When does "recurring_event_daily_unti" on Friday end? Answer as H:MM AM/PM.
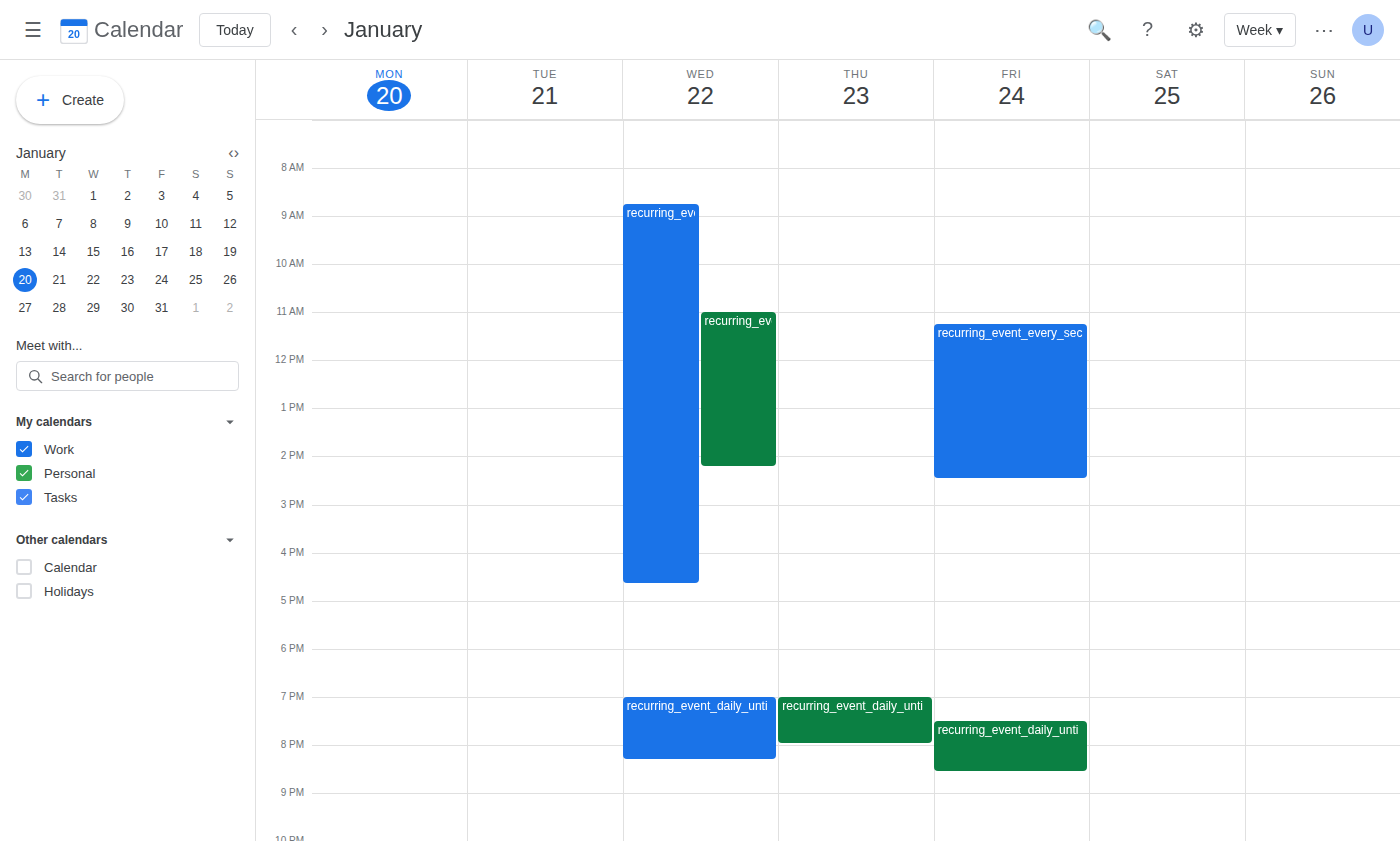
8:35 PM